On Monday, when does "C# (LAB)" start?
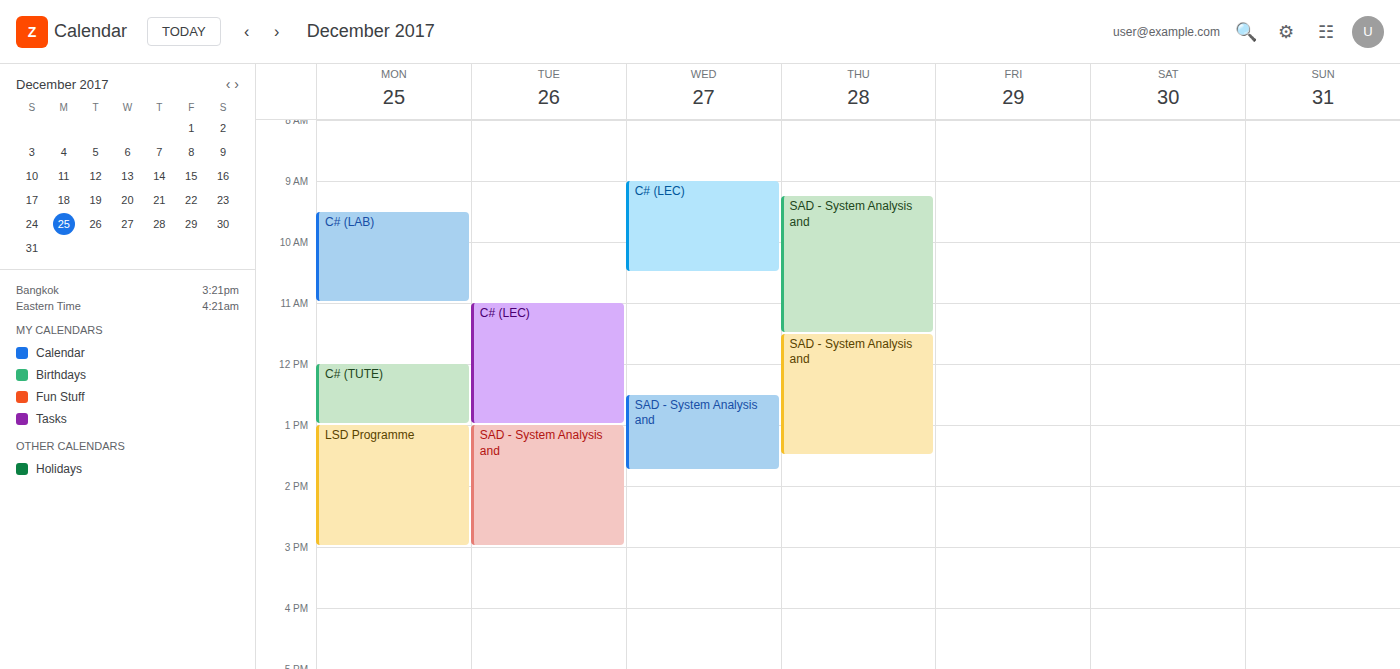
09:30